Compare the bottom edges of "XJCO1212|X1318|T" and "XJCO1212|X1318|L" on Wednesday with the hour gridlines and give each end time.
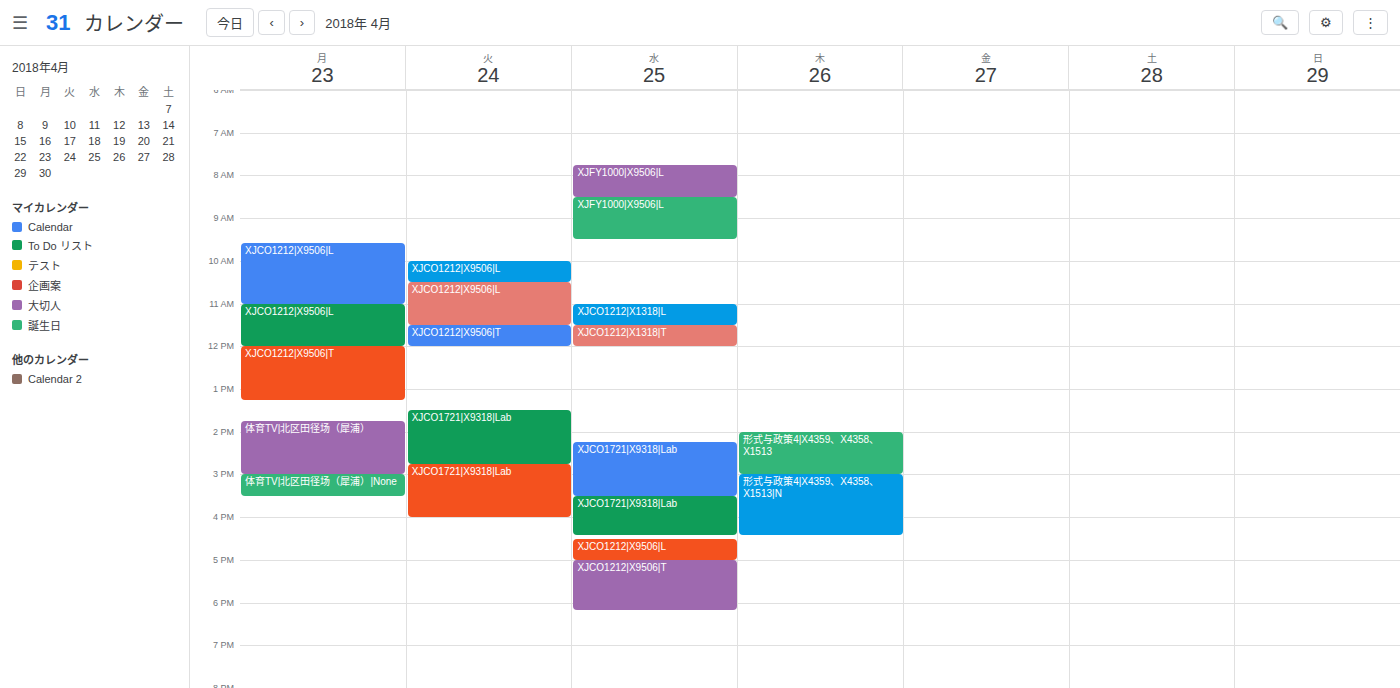
"XJCO1212|X1318|T": 12:00 PM, exactly on the 12 PM line. "XJCO1212|X1318|L": 11:30 AM, halfway between the 11 AM and 12 PM lines.